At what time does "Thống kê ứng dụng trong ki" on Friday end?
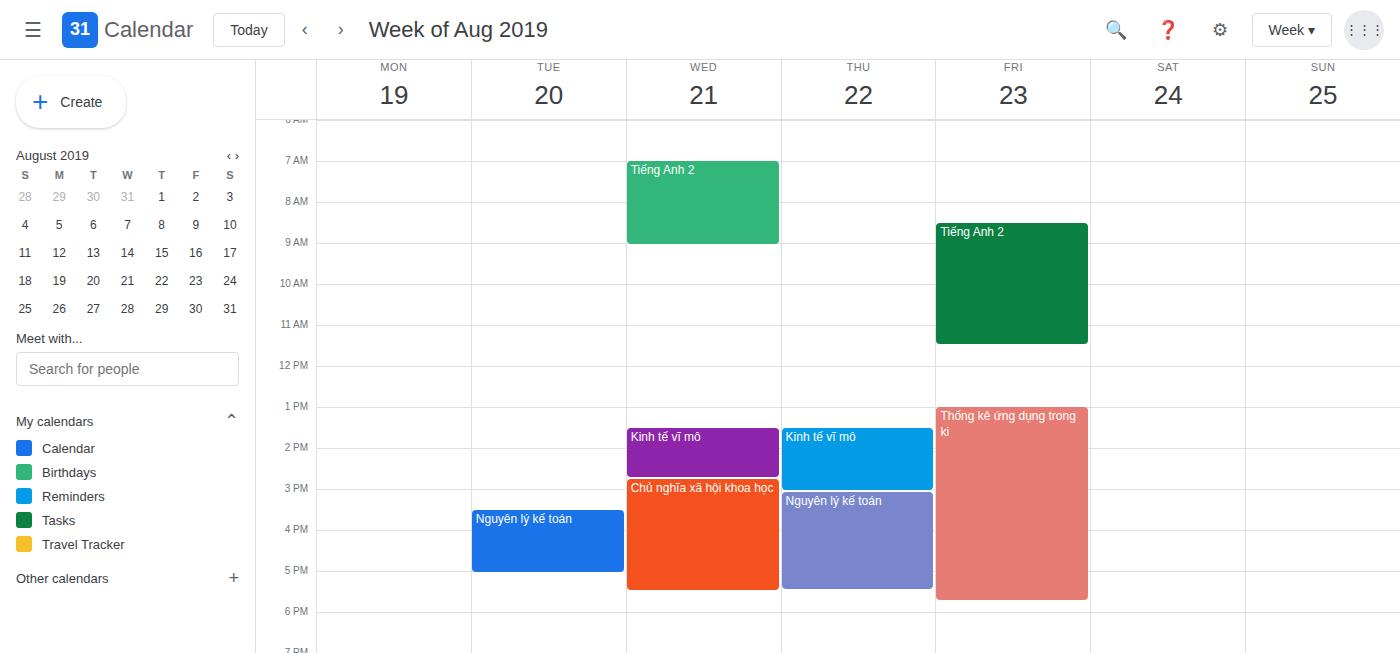
17:45